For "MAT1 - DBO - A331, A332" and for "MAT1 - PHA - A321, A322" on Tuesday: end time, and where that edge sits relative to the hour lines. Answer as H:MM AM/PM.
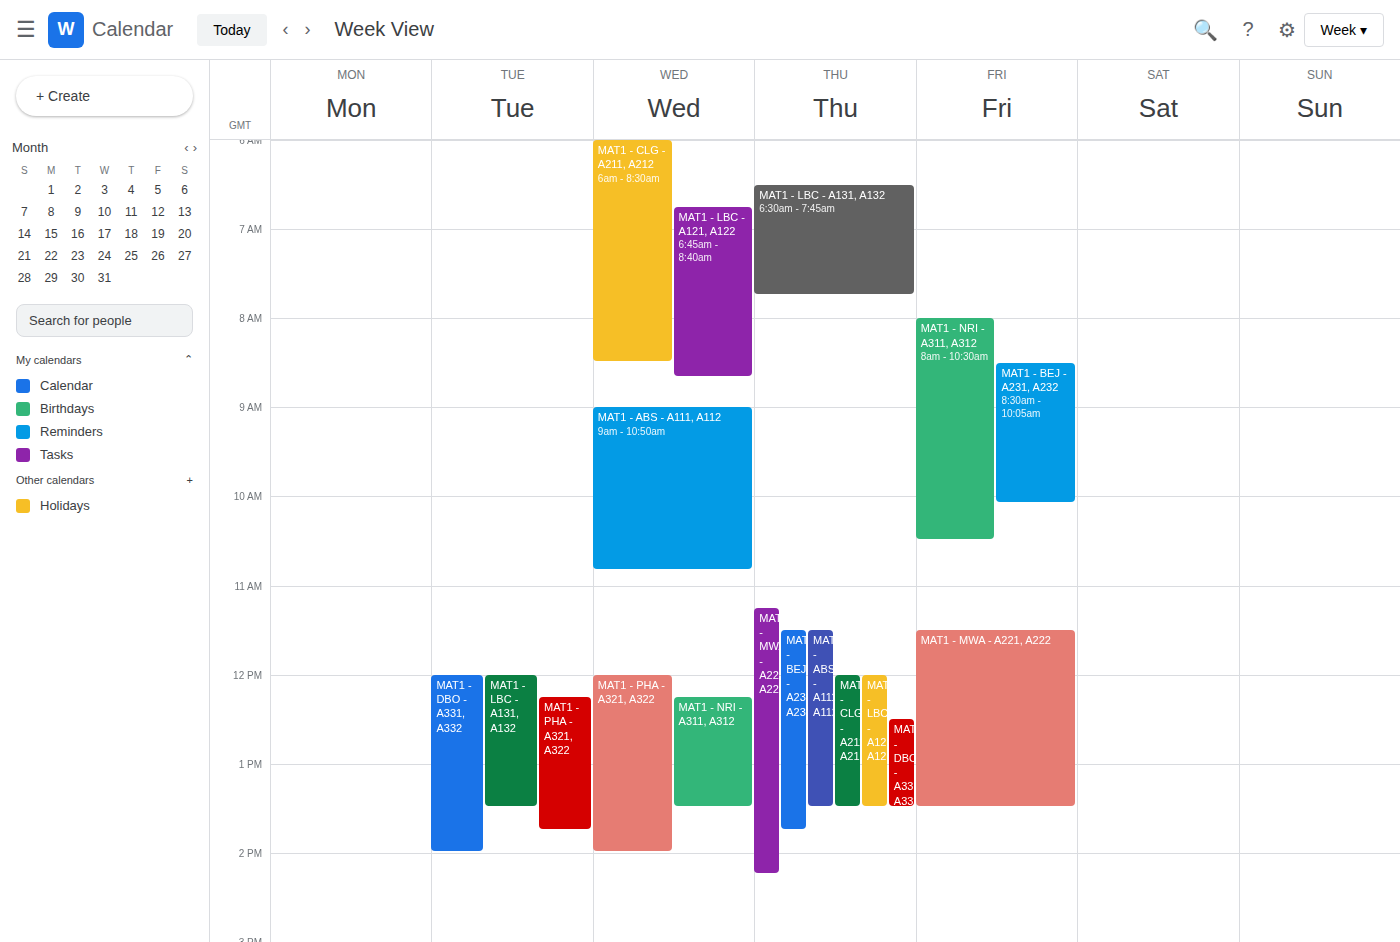
"MAT1 - DBO - A331, A332": 2:00 PM, exactly on the 2 PM line. "MAT1 - PHA - A321, A322": 1:45 PM, neither: three quarters of the way from the 1 PM line to the 2 PM line.